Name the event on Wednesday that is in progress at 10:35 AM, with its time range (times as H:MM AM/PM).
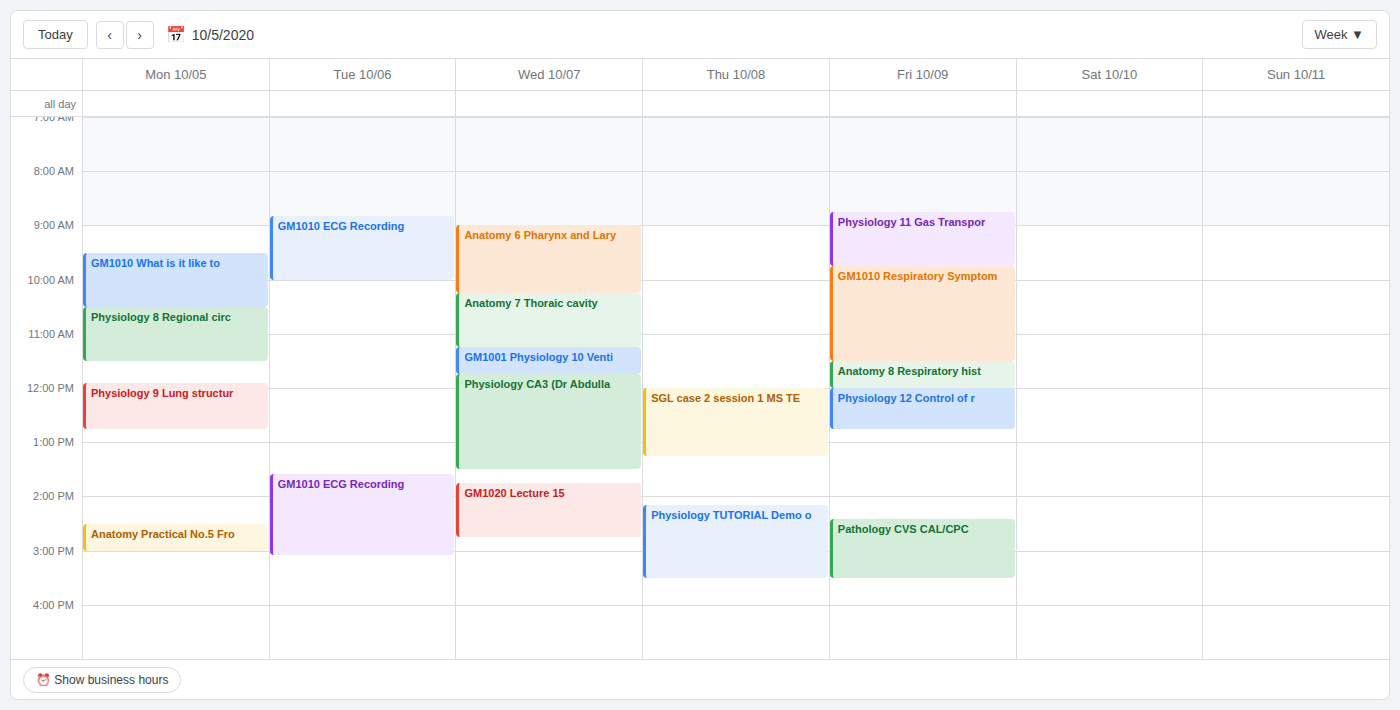
"Anatomy 7 Thoraic cavity", 10:15 AM to 11:15 AM